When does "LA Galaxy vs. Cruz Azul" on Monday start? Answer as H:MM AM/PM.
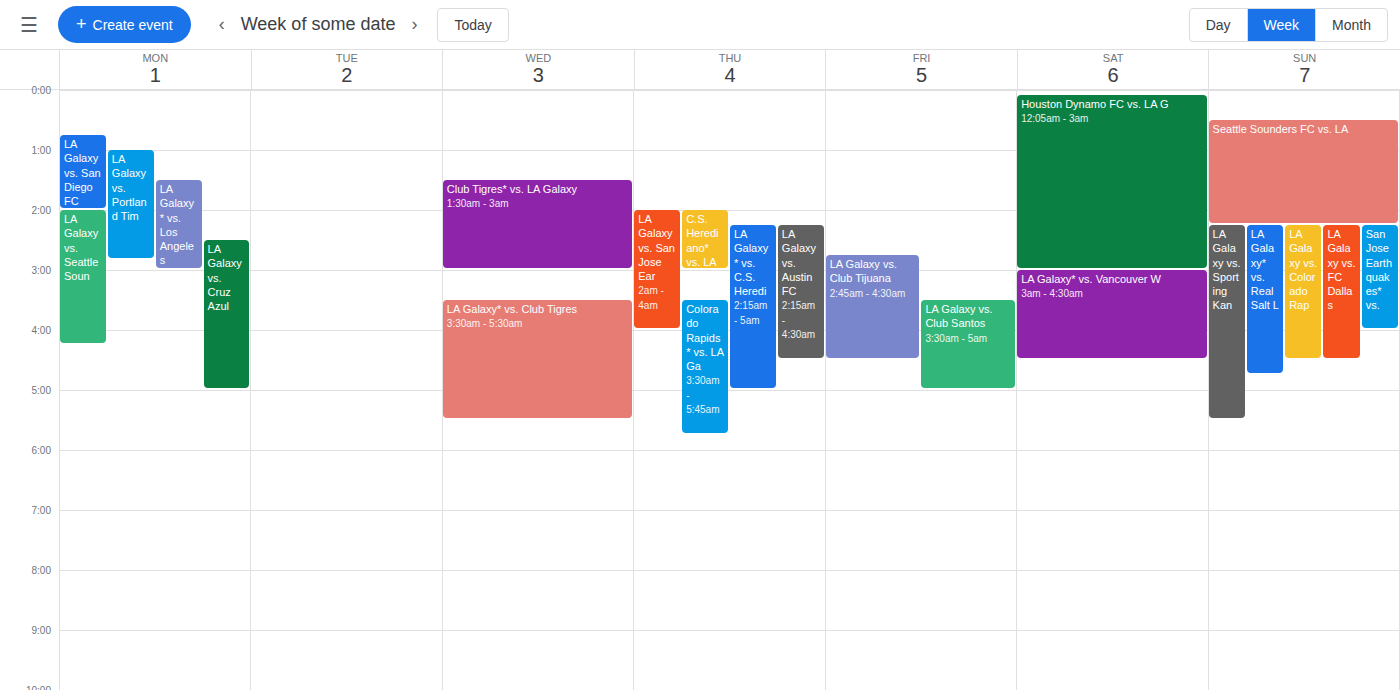
2:30 AM